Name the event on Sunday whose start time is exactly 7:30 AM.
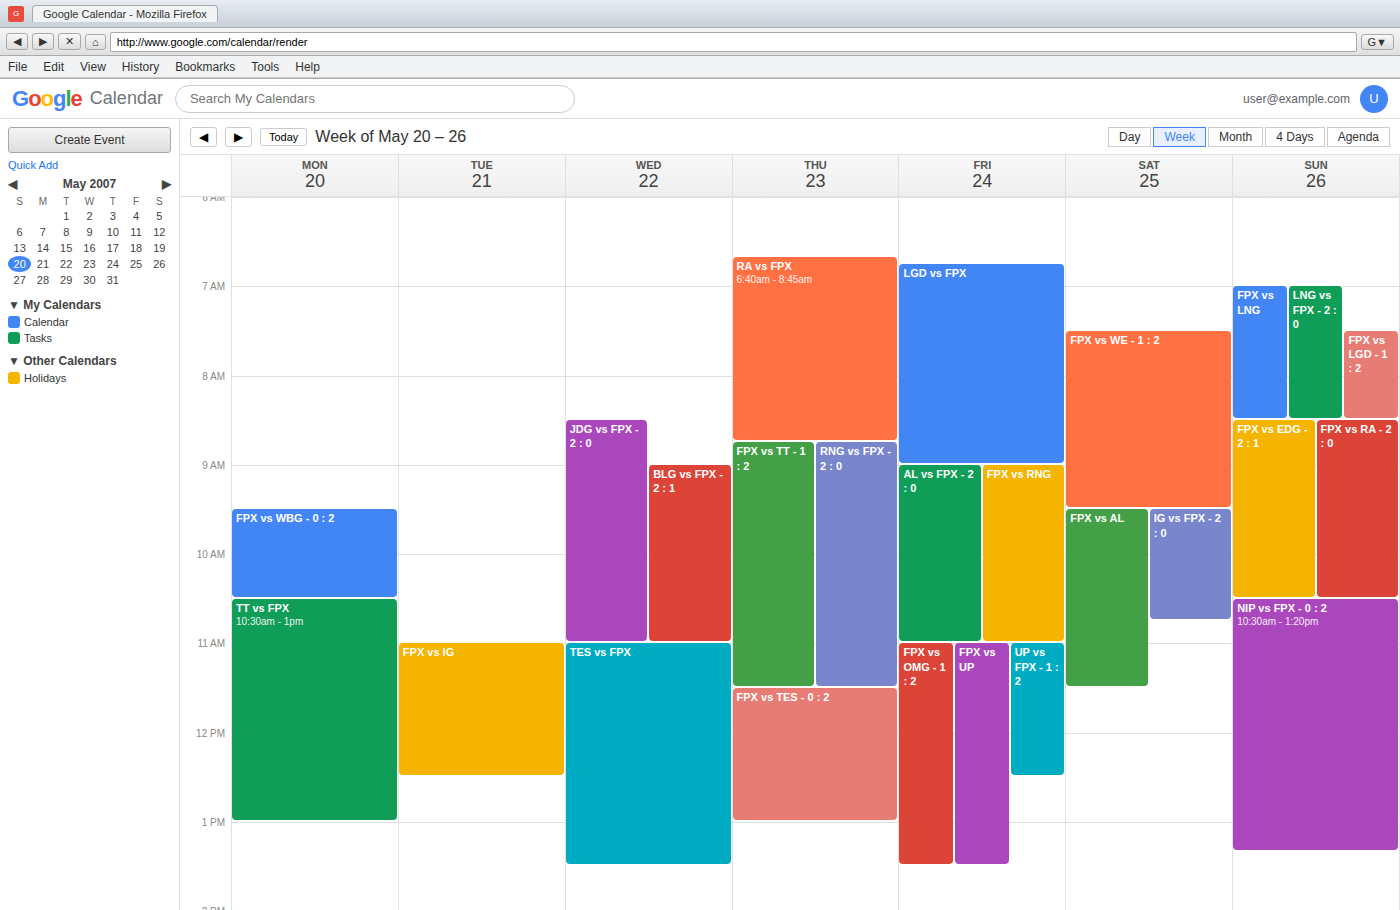
"FPX vs LGD - 1 : 2"